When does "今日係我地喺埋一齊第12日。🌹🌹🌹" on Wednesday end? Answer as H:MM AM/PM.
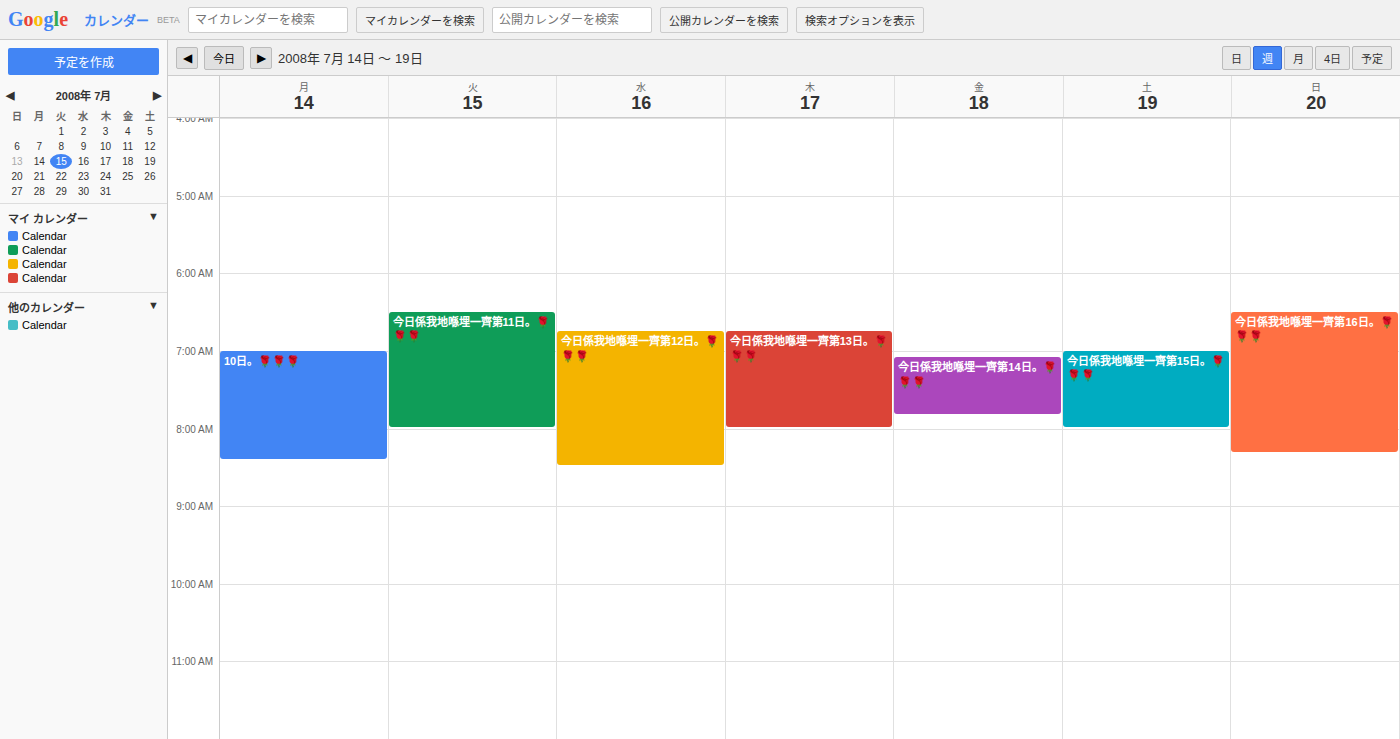
8:30 AM